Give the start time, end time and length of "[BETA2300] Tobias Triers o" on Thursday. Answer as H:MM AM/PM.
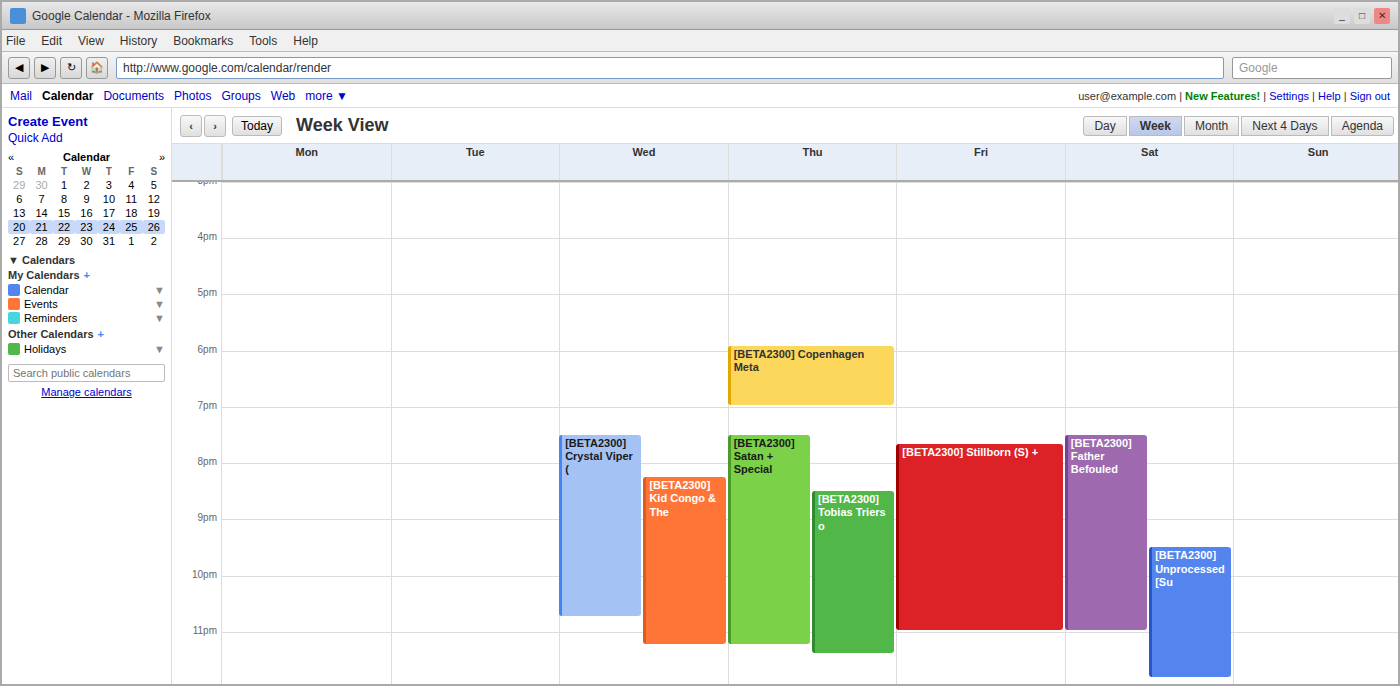
8:30 PM to 11:25 PM, 2 hours 55 minutes